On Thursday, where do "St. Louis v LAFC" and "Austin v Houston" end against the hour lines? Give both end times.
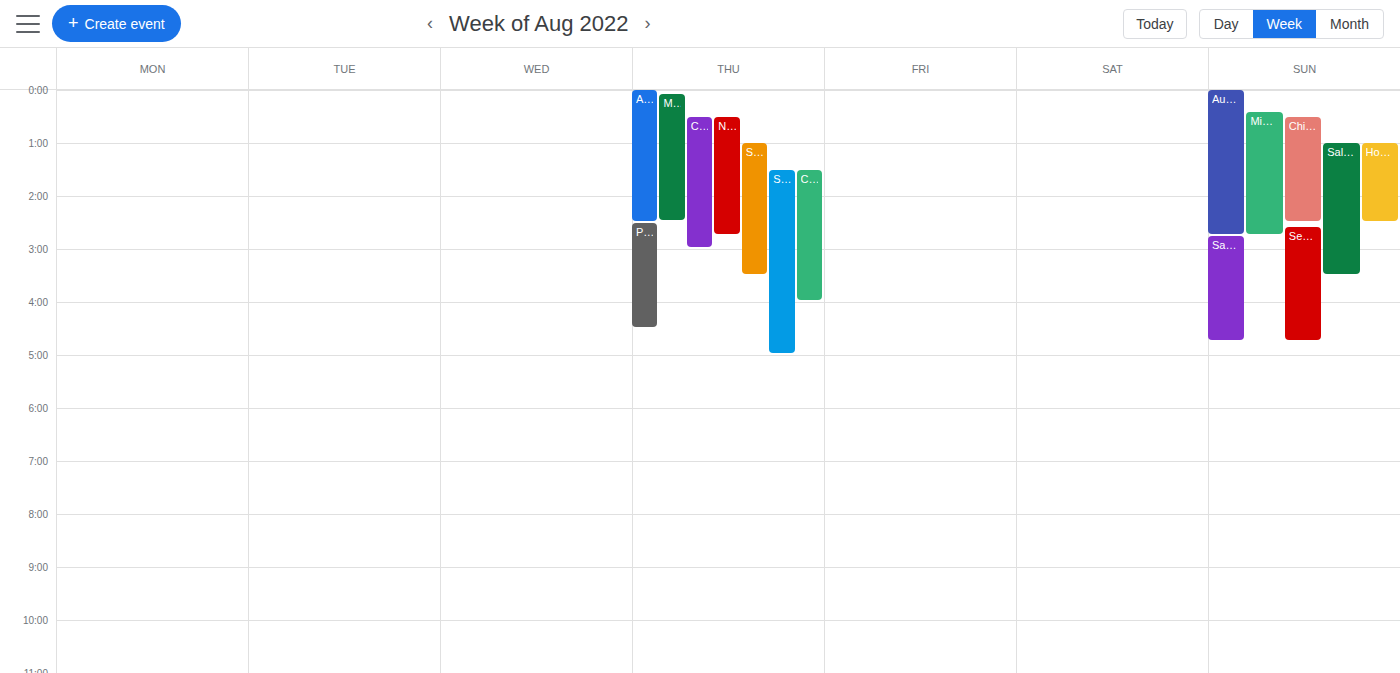
"St. Louis v LAFC": 3:30 AM, halfway between the 3 AM and 4 AM lines. "Austin v Houston": 2:30 AM, halfway between the 2 AM and 3 AM lines.